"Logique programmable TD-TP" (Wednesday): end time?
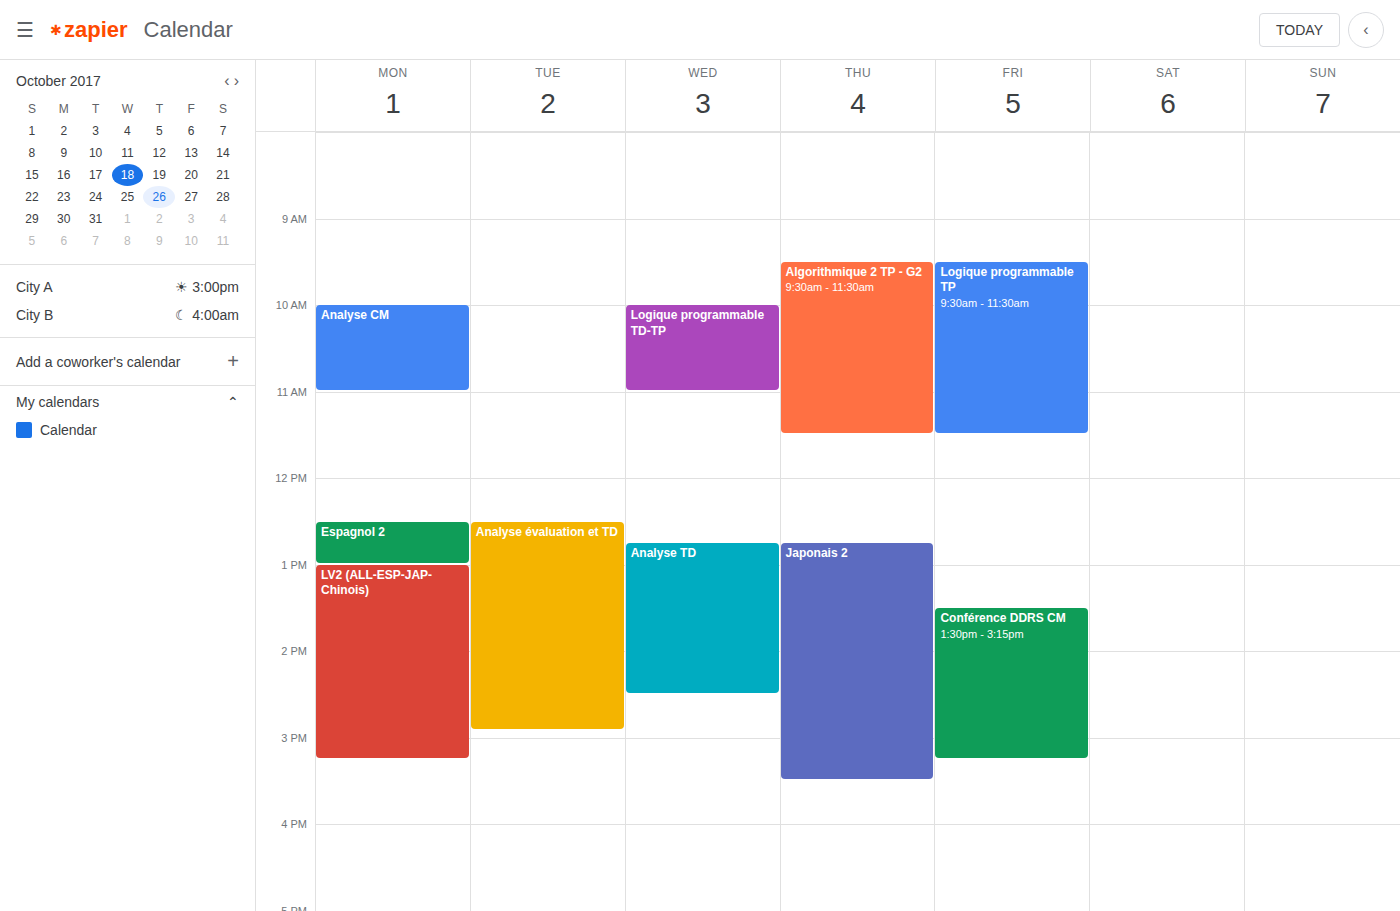
11:00 AM